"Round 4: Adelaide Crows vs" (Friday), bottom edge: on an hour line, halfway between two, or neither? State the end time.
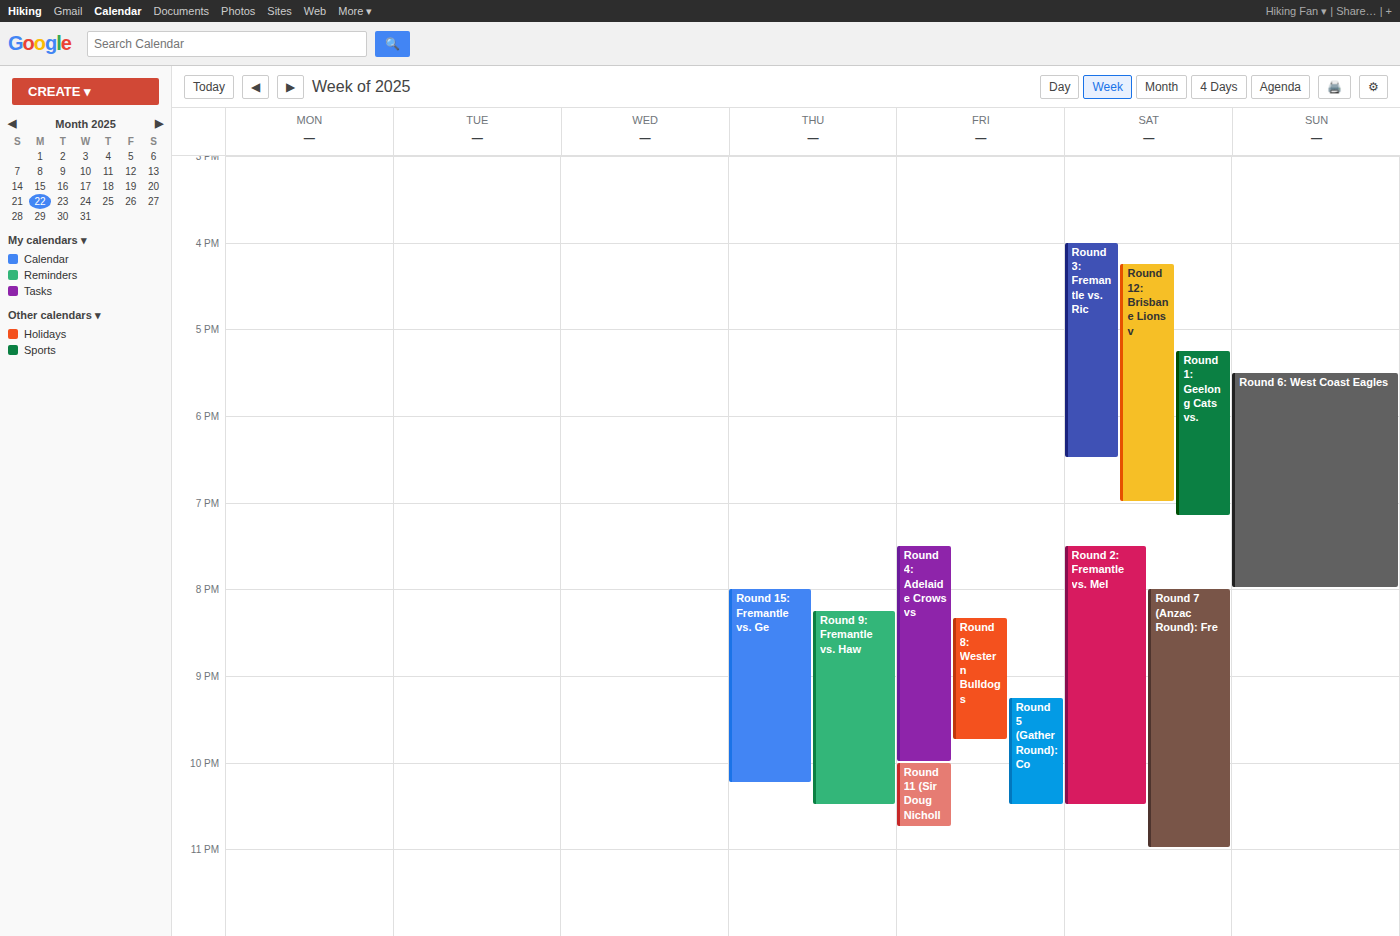
10:00 PM -- exactly on the 10 PM line.